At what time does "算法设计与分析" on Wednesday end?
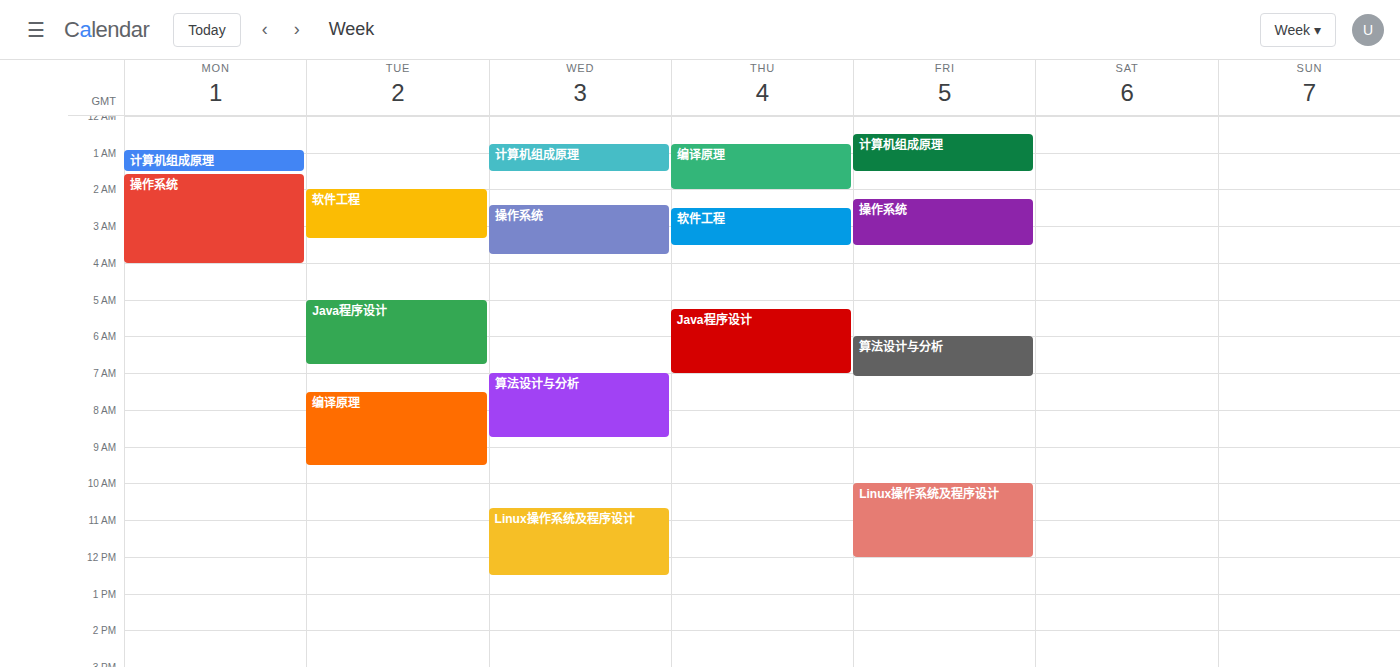
8:45 AM